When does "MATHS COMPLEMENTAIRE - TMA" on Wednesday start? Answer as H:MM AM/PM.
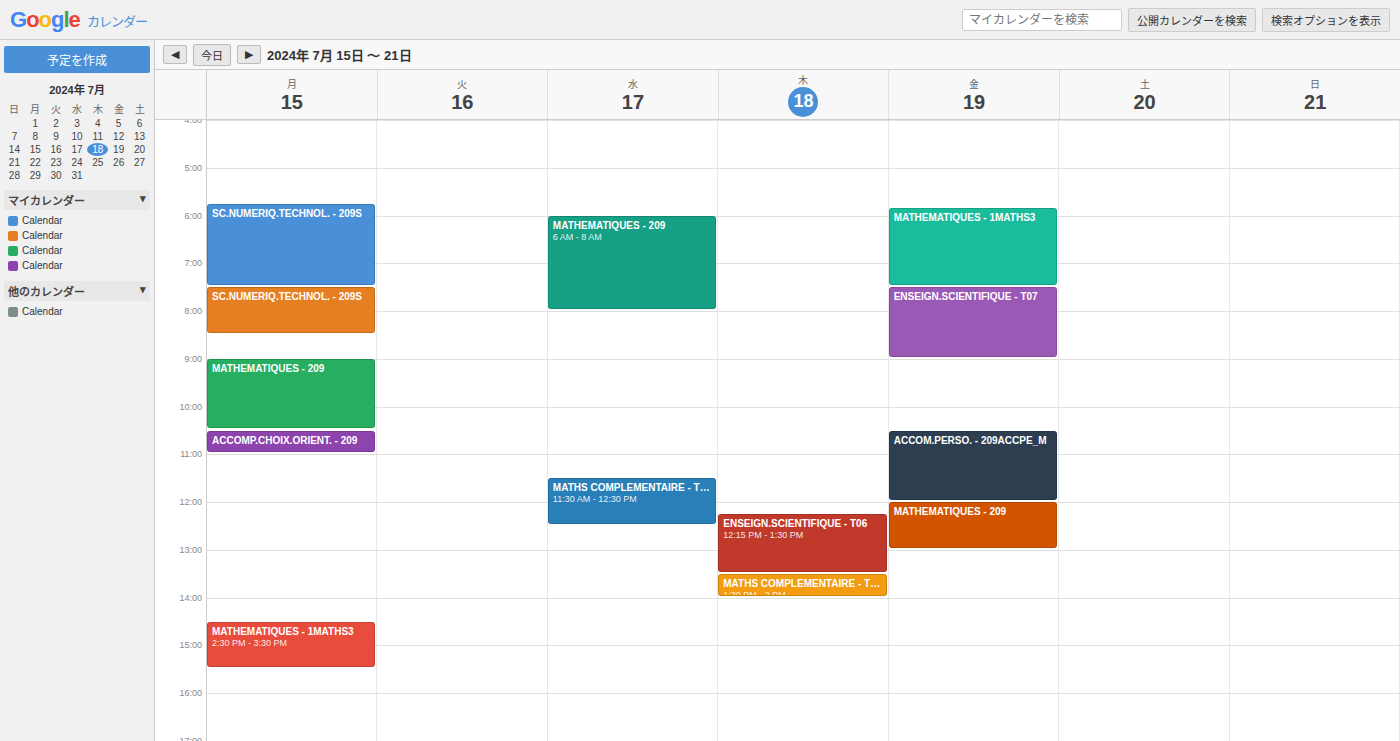
11:30 AM